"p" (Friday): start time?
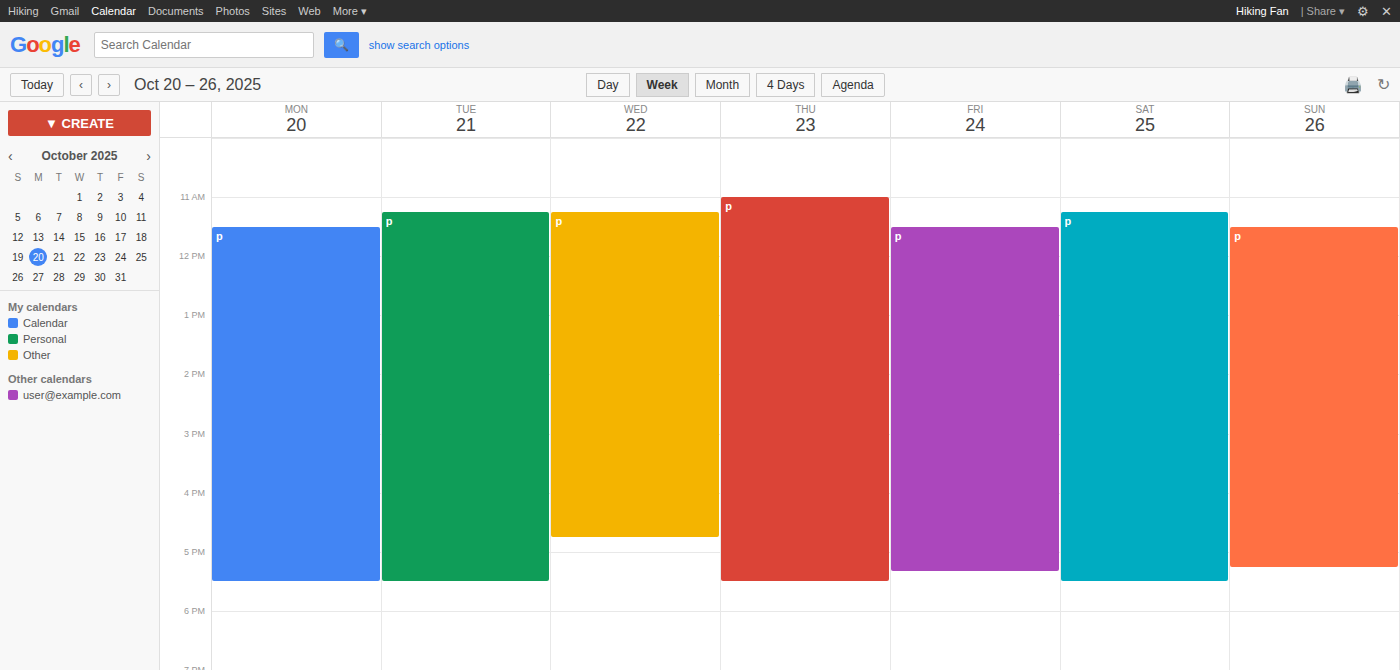
11:30 AM